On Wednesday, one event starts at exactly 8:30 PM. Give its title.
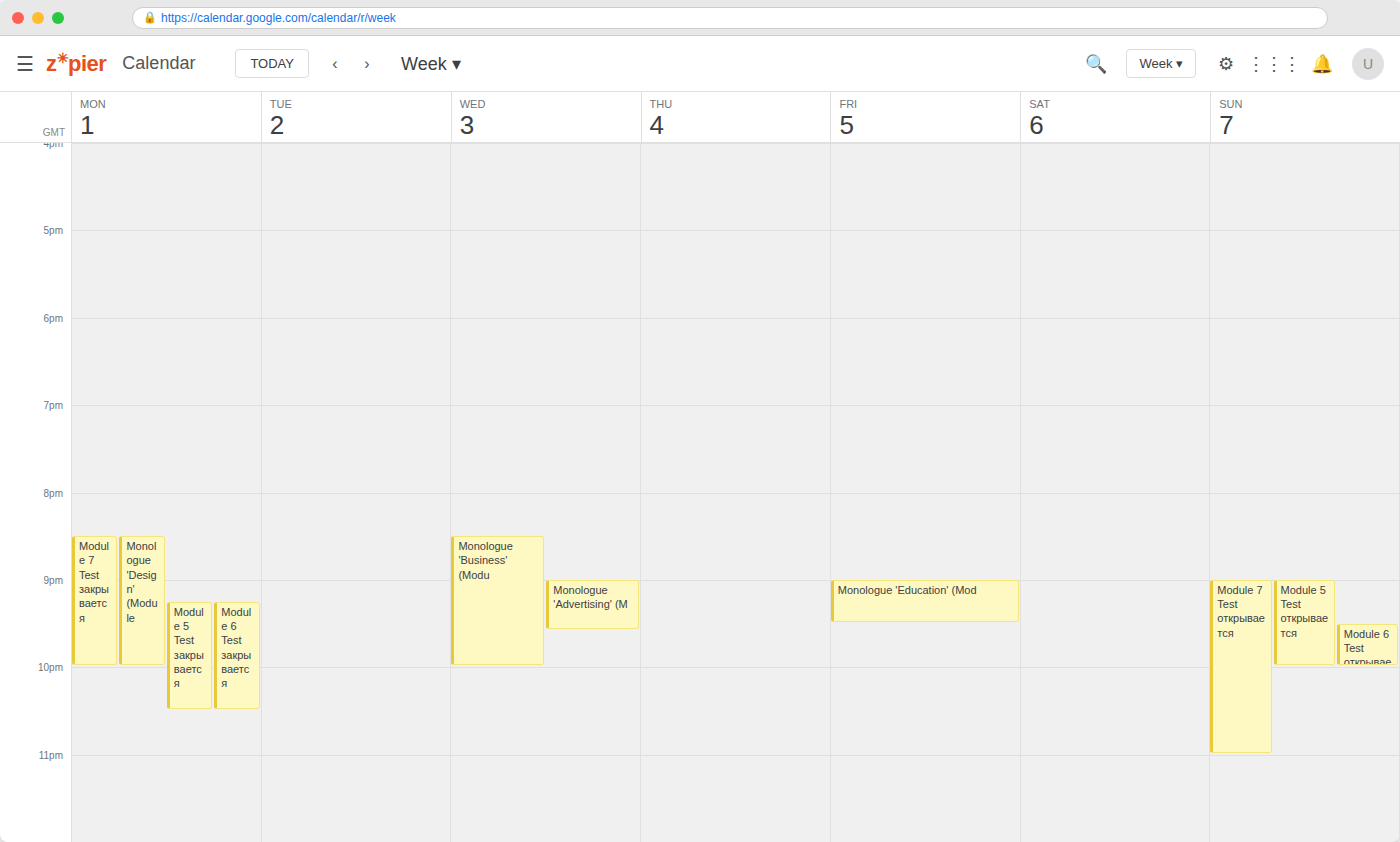
"Monologue 'Business' (Modu"